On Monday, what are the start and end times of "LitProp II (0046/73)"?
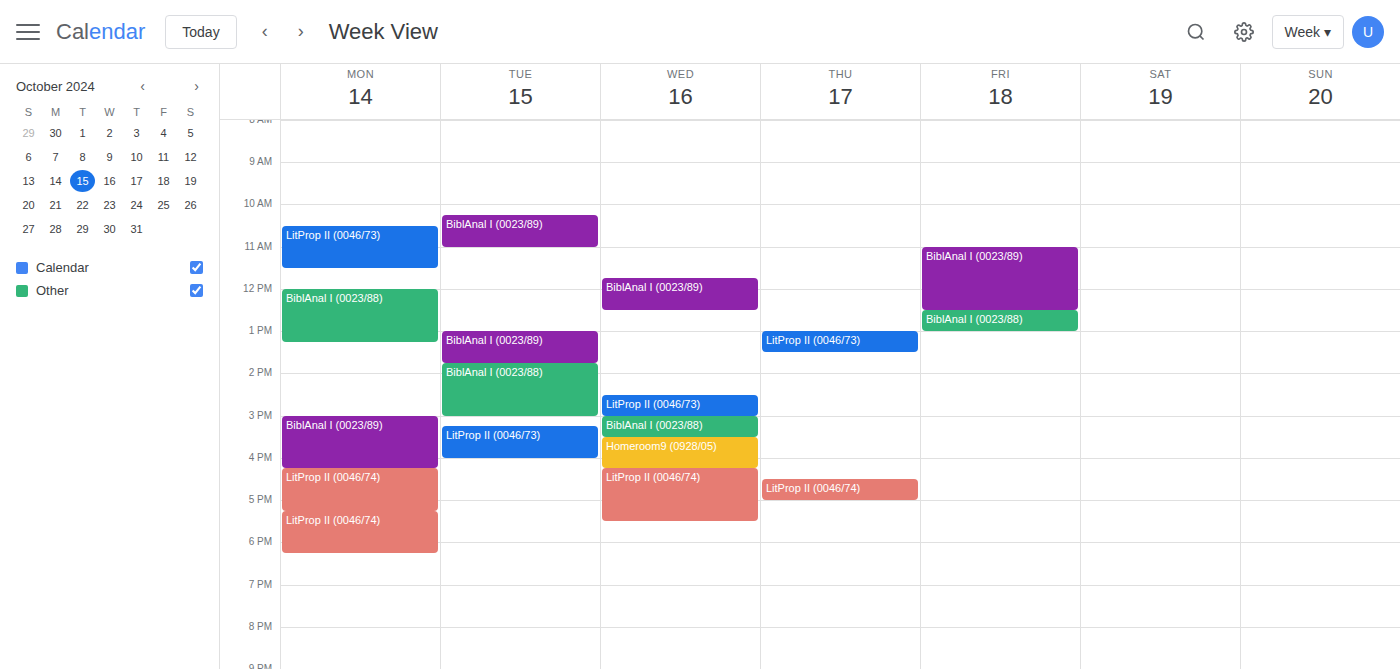
10:30 AM to 11:30 AM